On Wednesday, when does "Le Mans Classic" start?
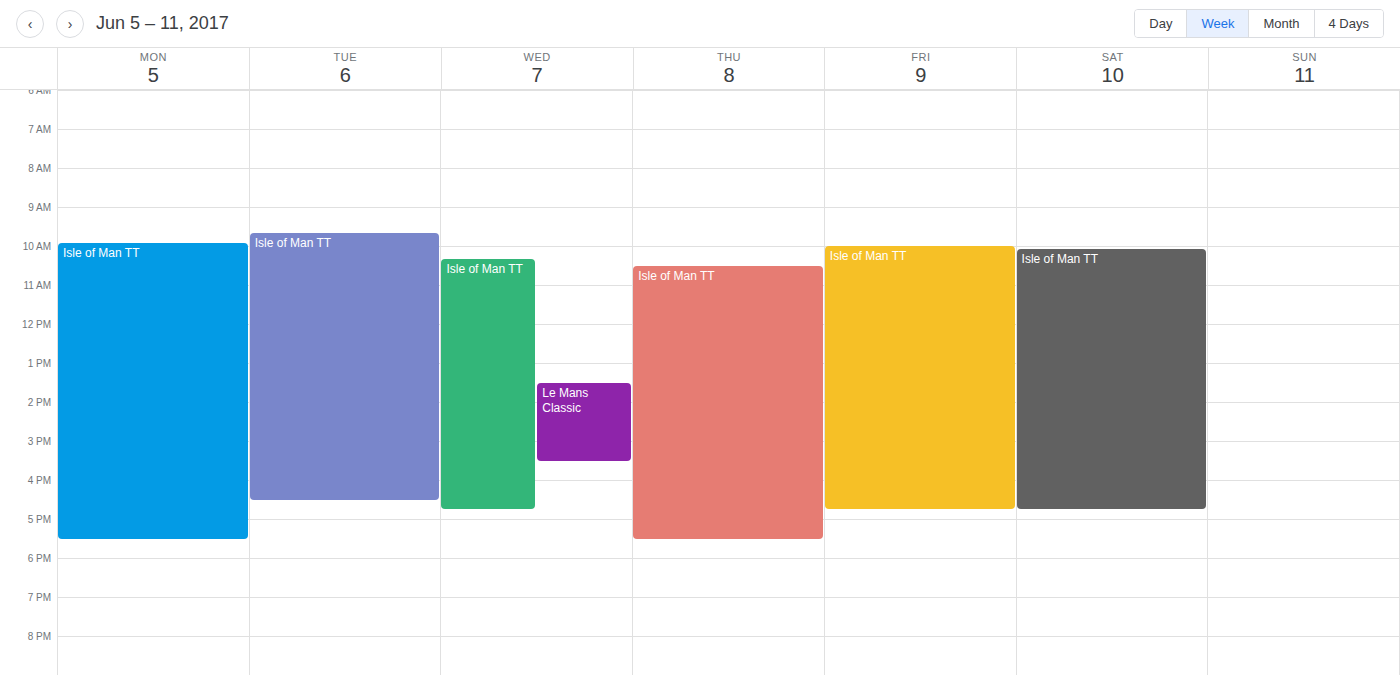
1:30 PM